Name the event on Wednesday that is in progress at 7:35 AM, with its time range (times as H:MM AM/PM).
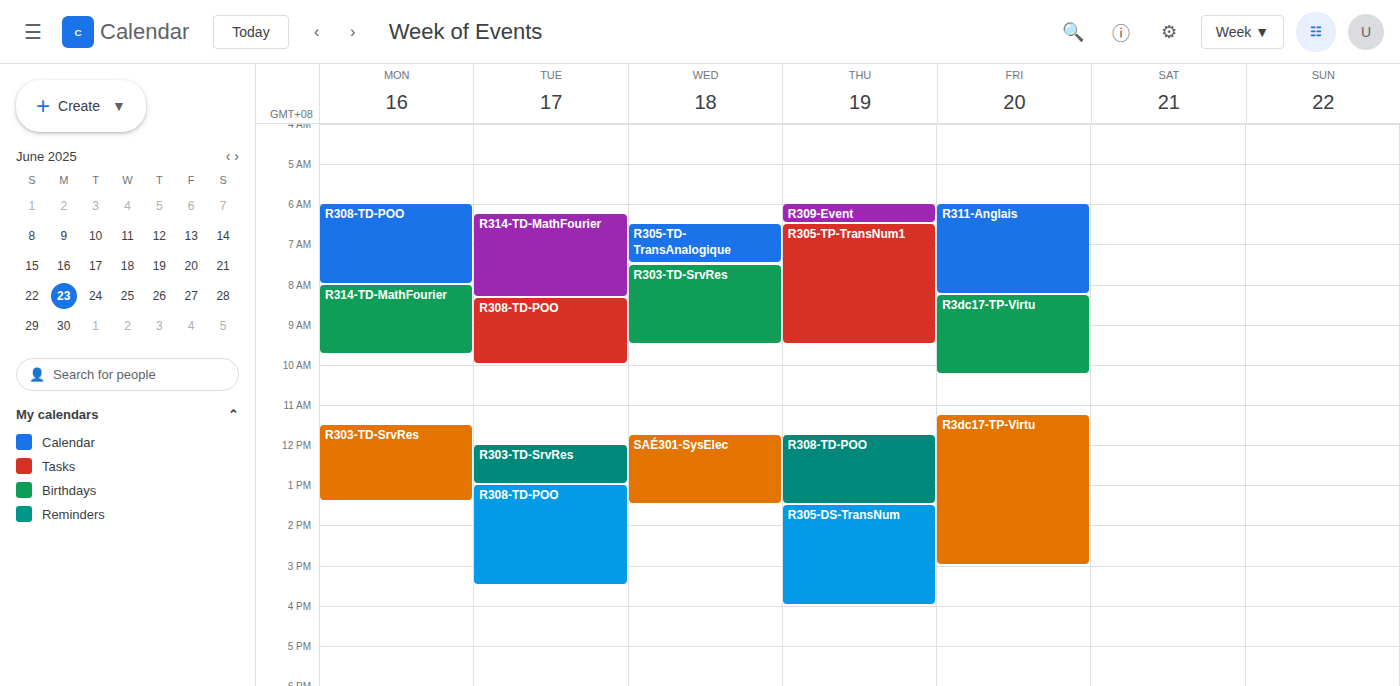
"R303-TD-SrvRes", 7:30 AM to 9:30 AM